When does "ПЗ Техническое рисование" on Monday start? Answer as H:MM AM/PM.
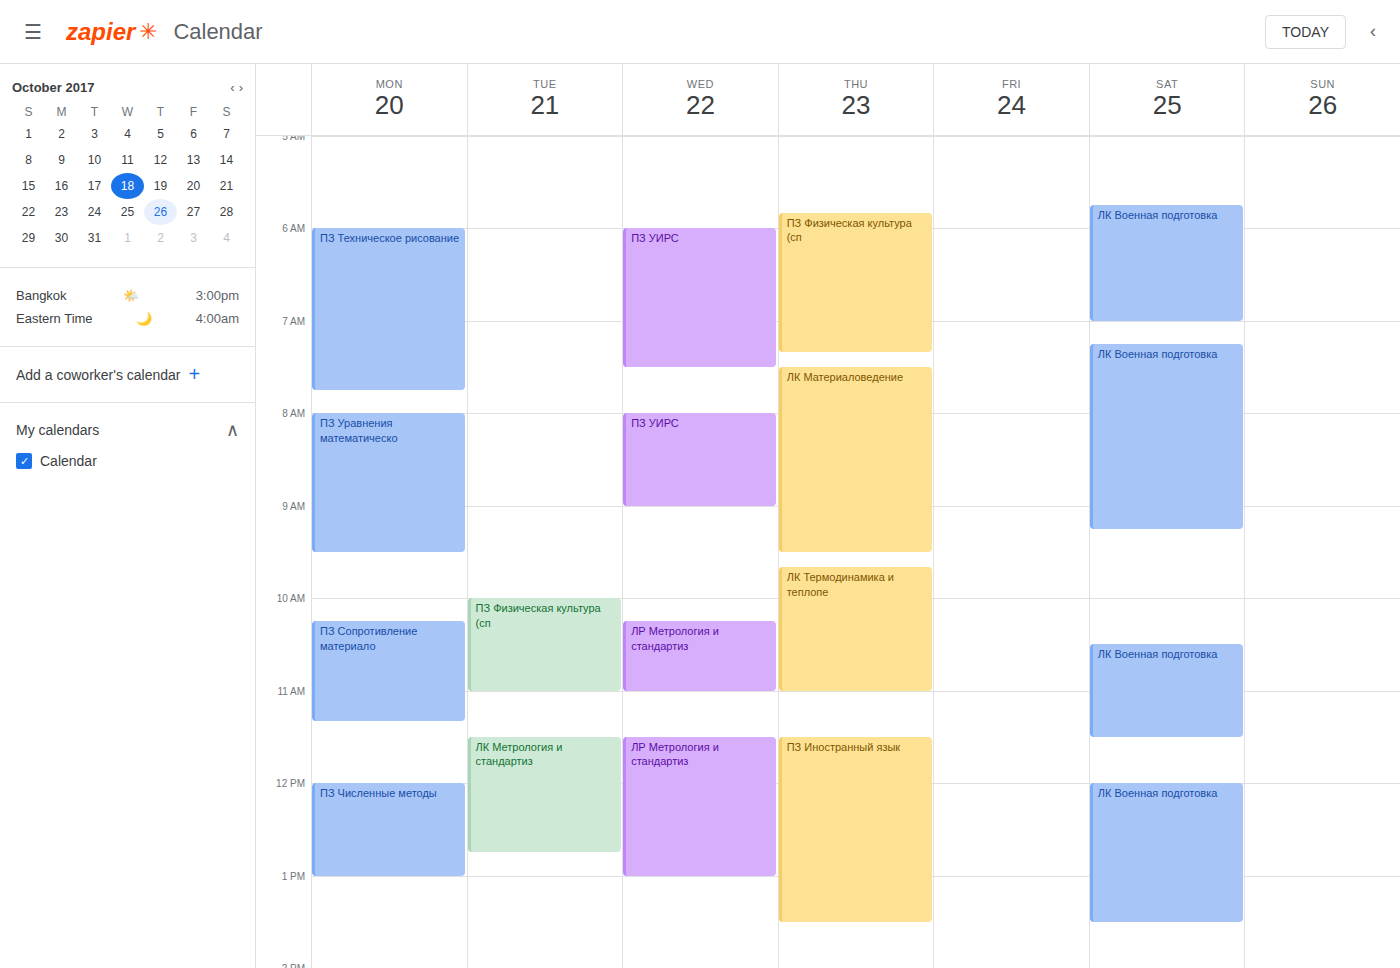
6:00 AM